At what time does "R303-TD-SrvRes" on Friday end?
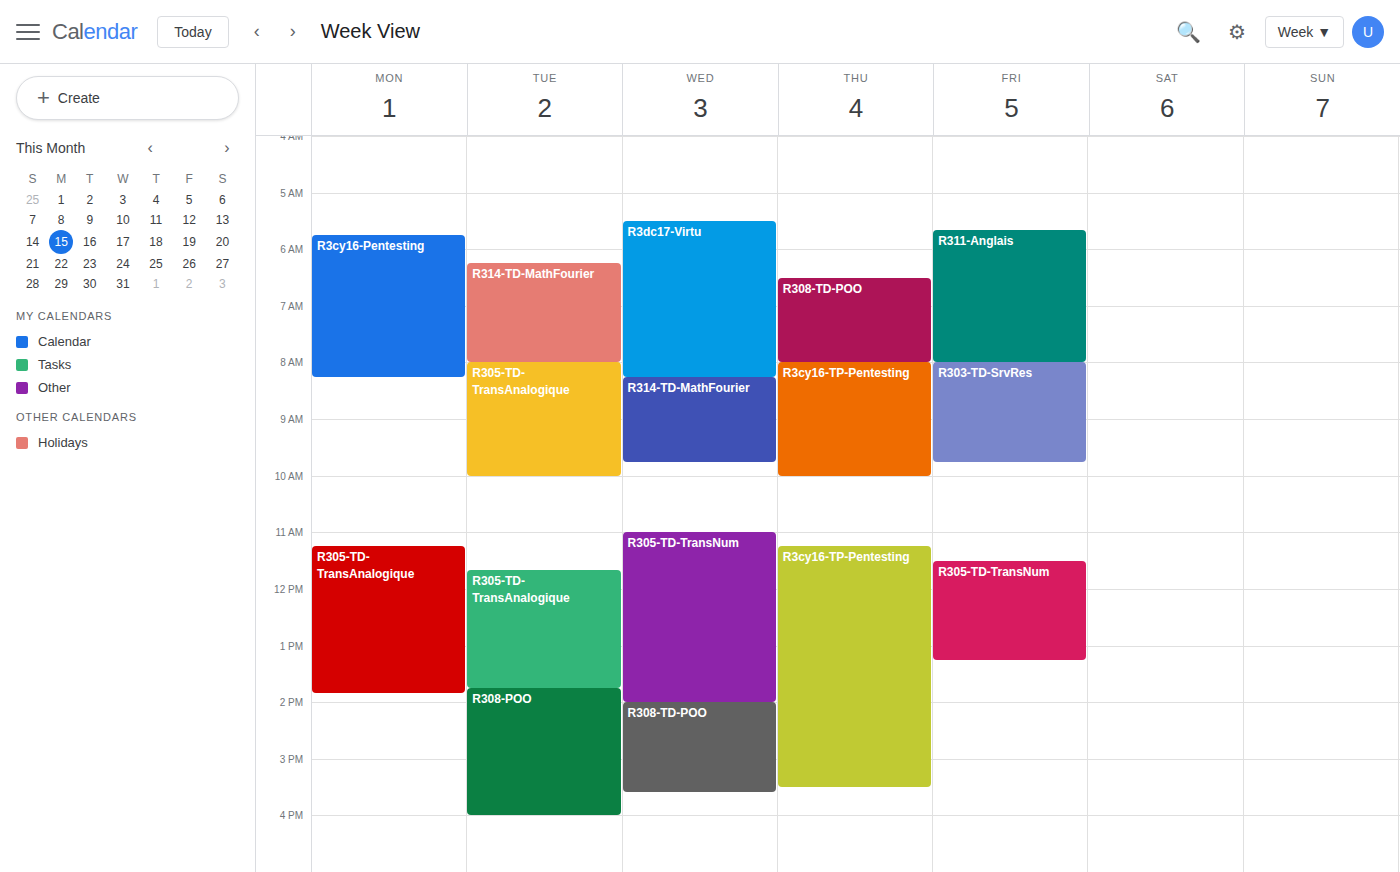
9:45 AM